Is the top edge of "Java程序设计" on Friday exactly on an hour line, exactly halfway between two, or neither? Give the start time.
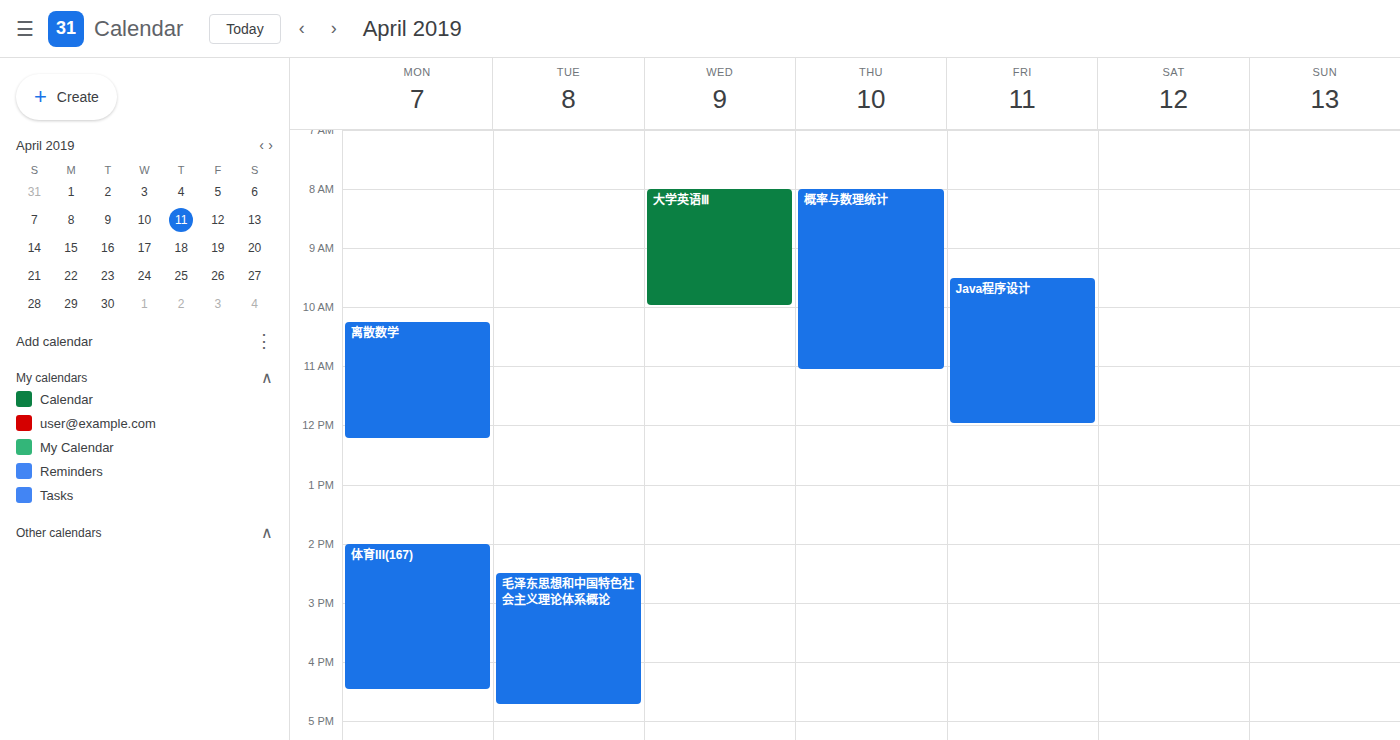
9:30 AM -- halfway between the 9 AM and 10 AM lines.